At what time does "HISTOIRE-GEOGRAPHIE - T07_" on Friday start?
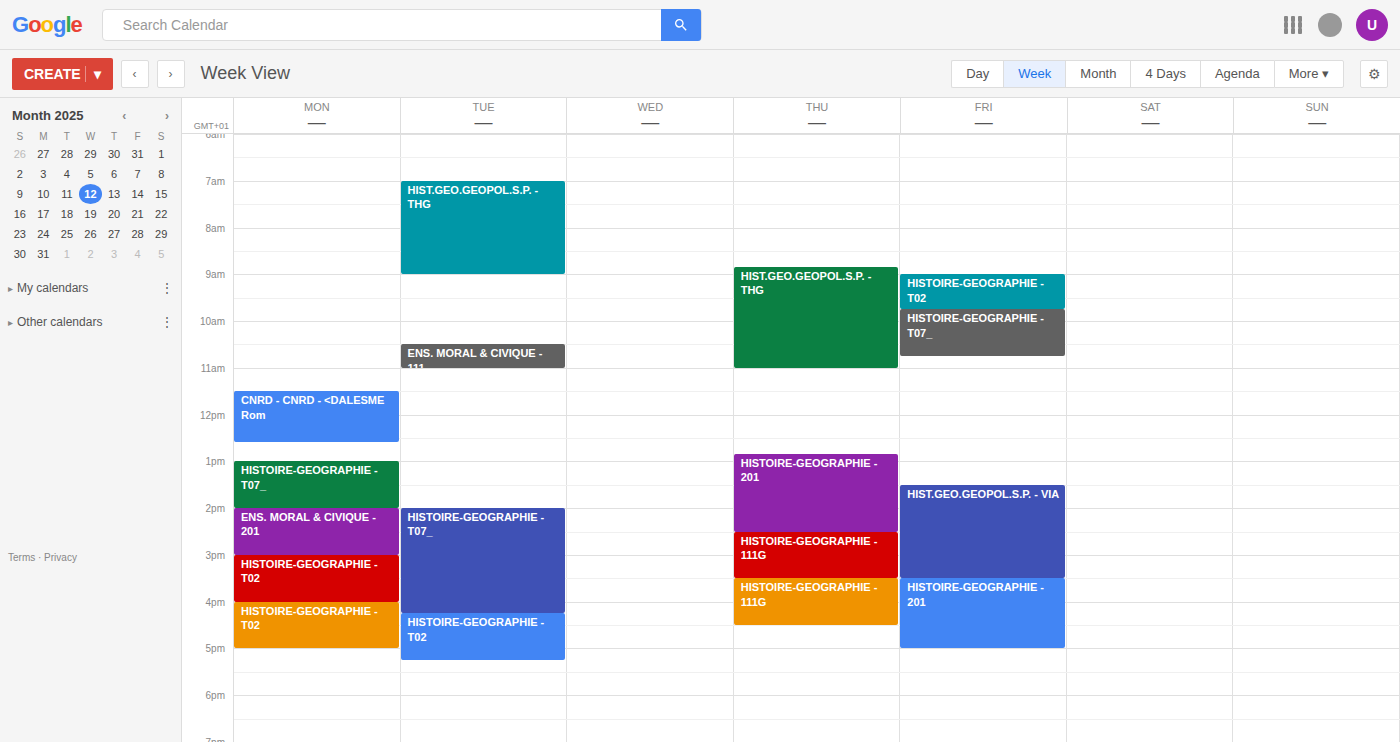
9:45 AM